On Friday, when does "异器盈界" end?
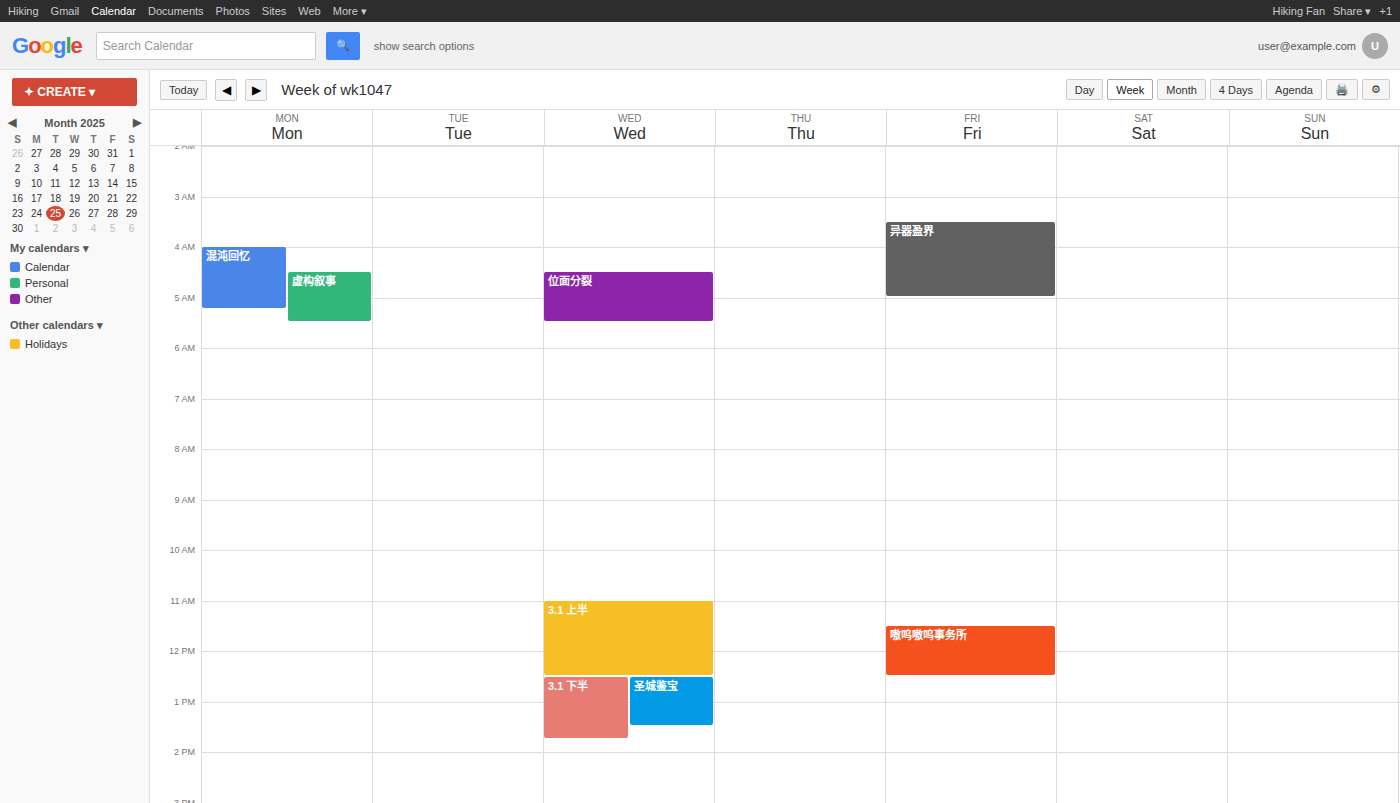
05:00